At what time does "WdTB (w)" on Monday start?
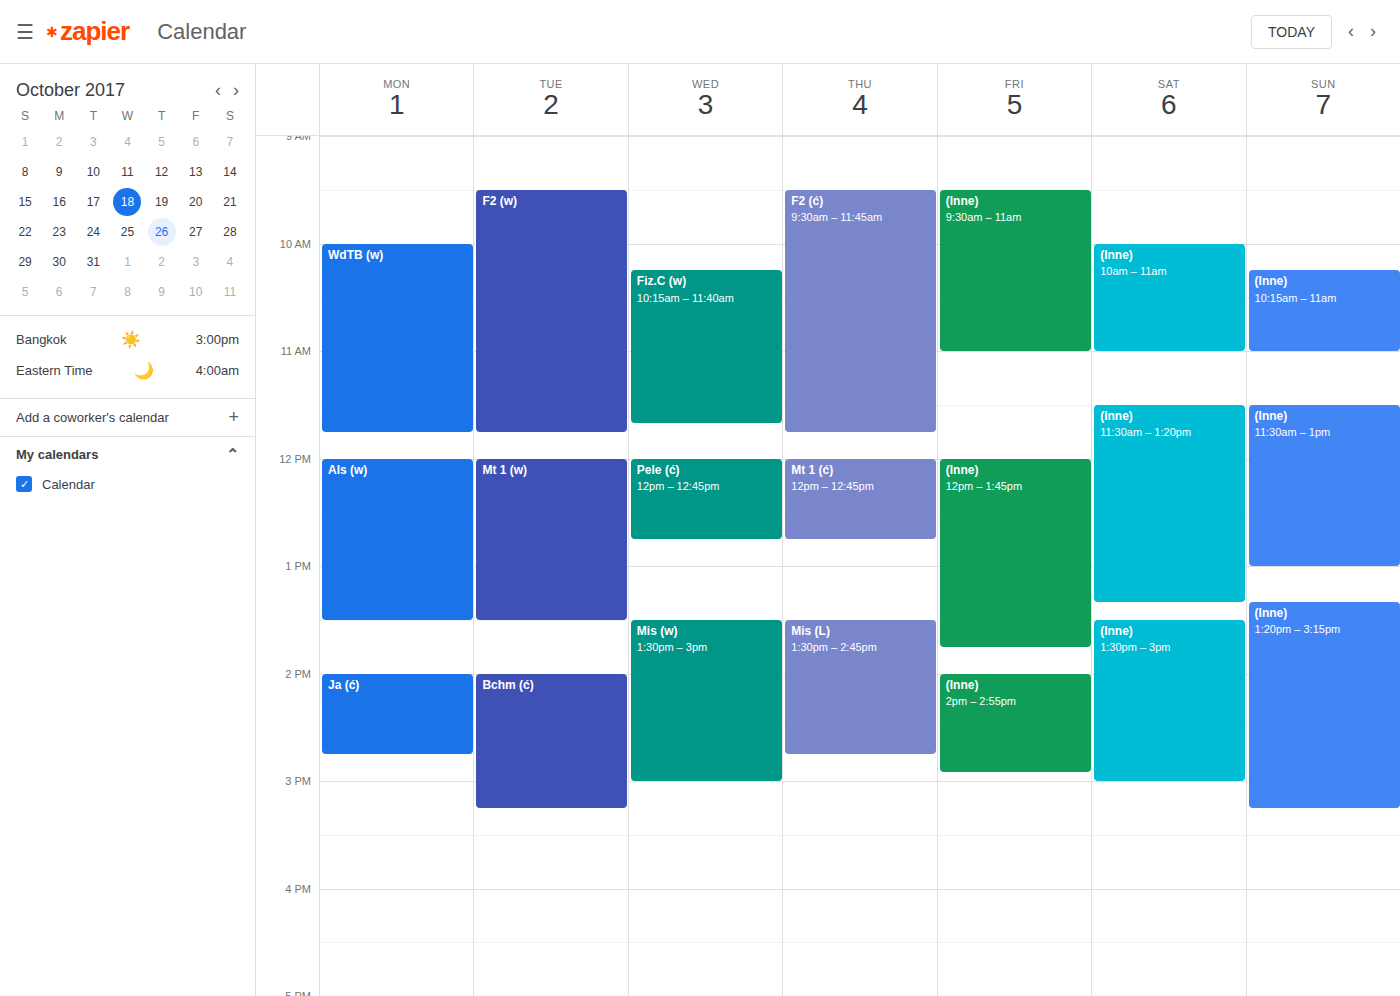
10:00 AM